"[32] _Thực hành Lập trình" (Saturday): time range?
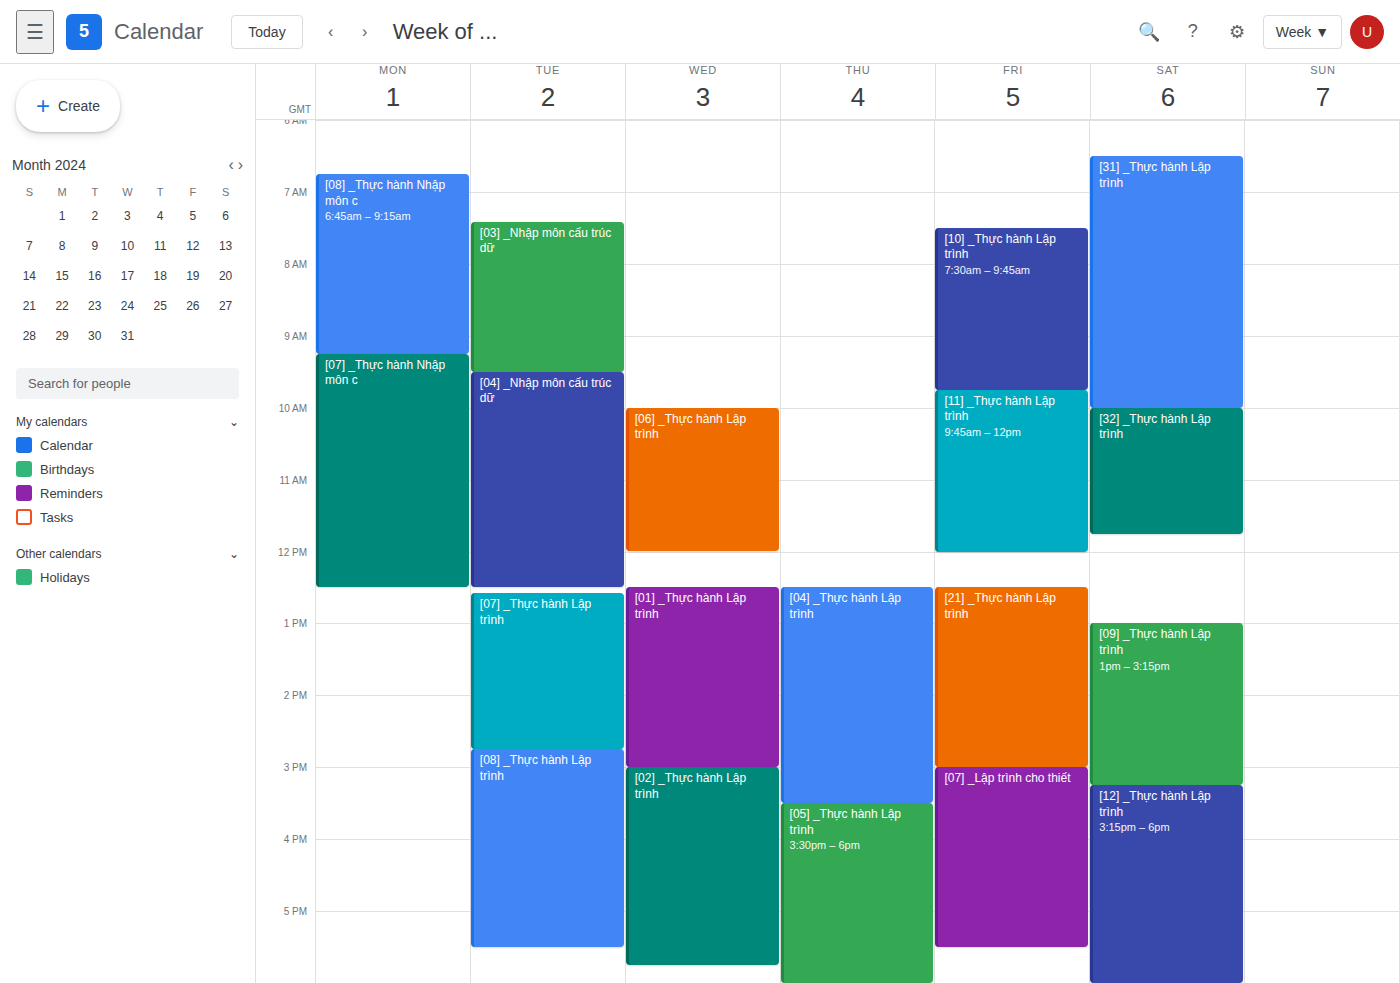
10:00 AM to 11:45 AM